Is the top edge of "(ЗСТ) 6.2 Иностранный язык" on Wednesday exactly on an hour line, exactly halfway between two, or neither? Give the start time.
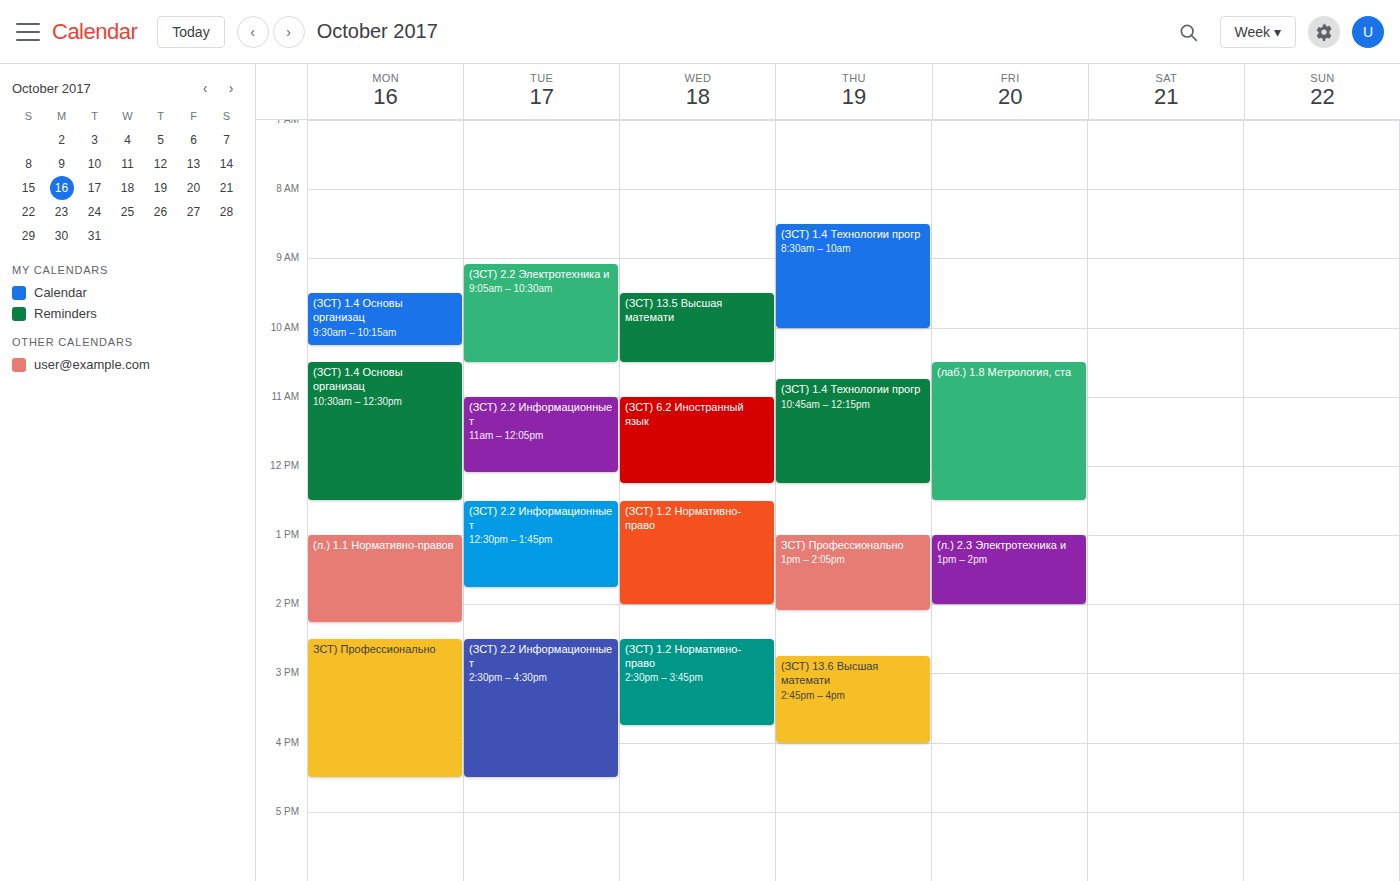
11:00 AM -- exactly on the 11 AM line.